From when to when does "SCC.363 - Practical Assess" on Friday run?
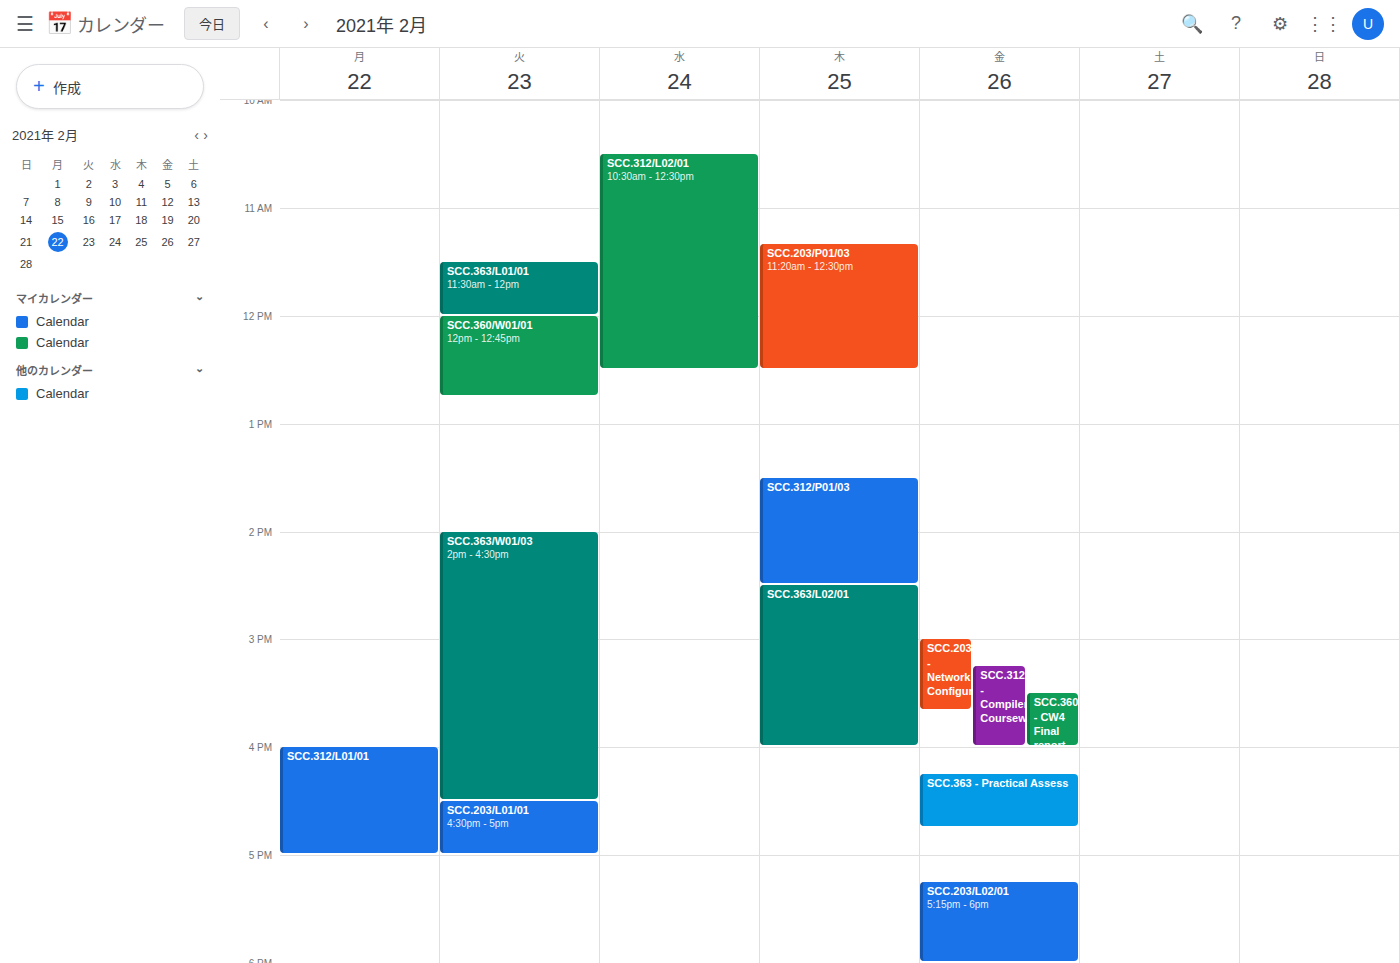
16:15 to 16:45